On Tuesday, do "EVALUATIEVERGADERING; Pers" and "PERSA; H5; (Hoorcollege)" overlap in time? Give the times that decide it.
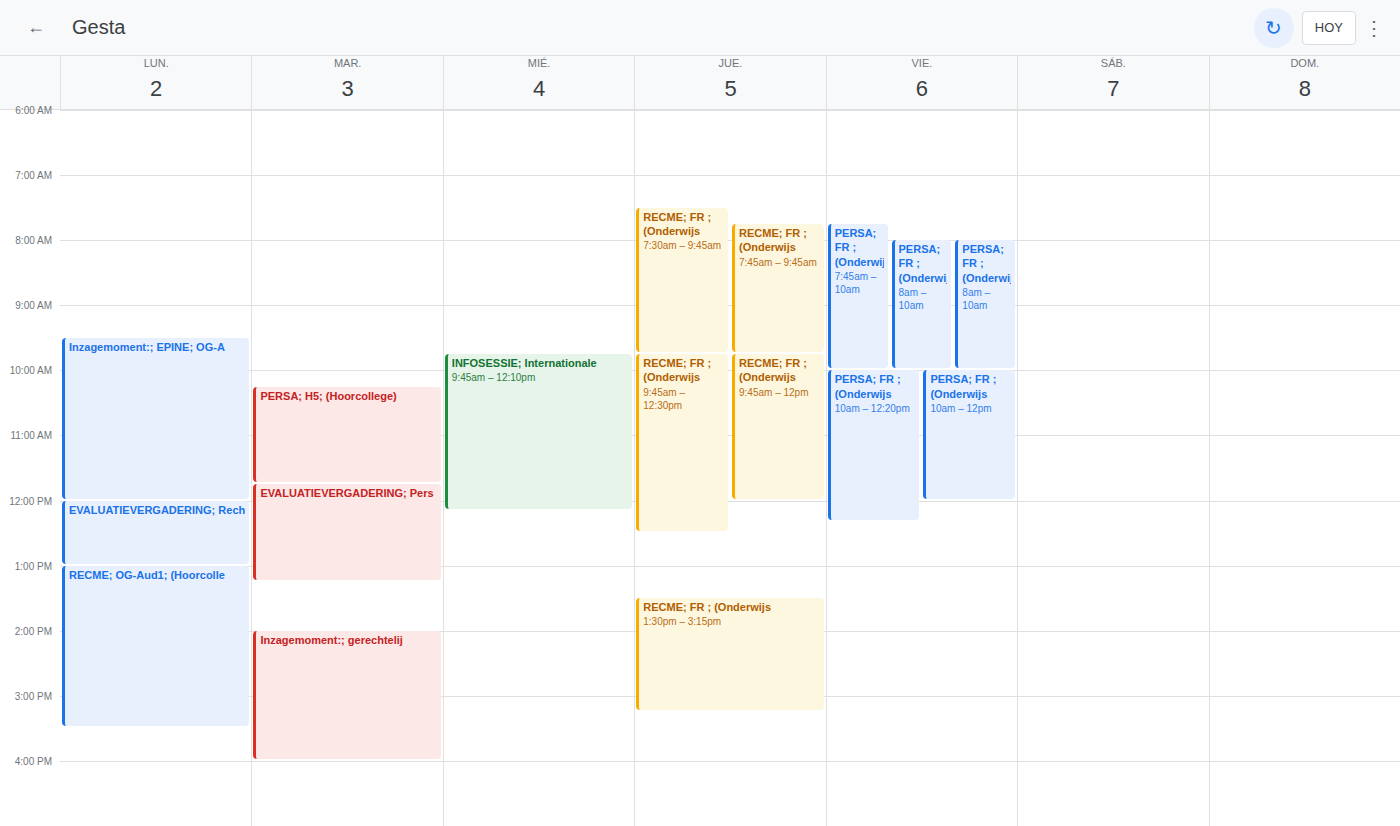
"PERSA; H5; (Hoorcollege)" ends at 11:45 AM, exactly when "EVALUATIEVERGADERING; Pers" starts -- they touch but do not overlap.